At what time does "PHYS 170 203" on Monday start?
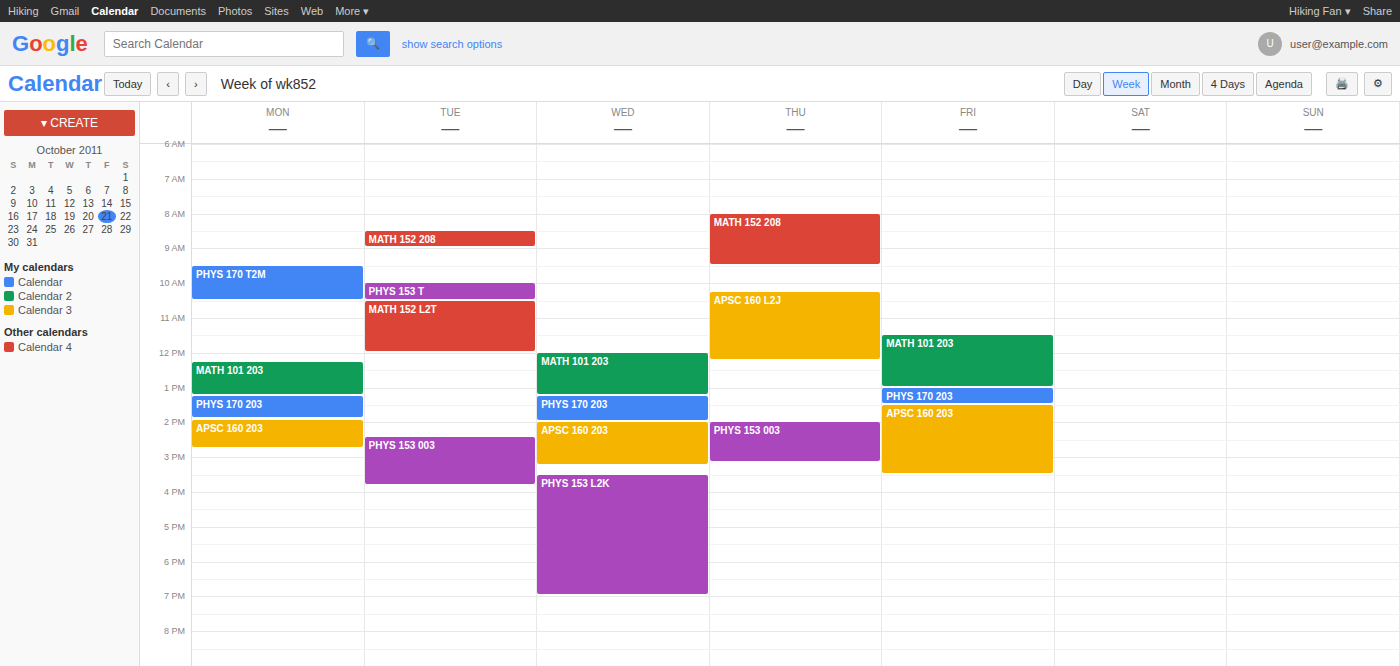
1:15 PM